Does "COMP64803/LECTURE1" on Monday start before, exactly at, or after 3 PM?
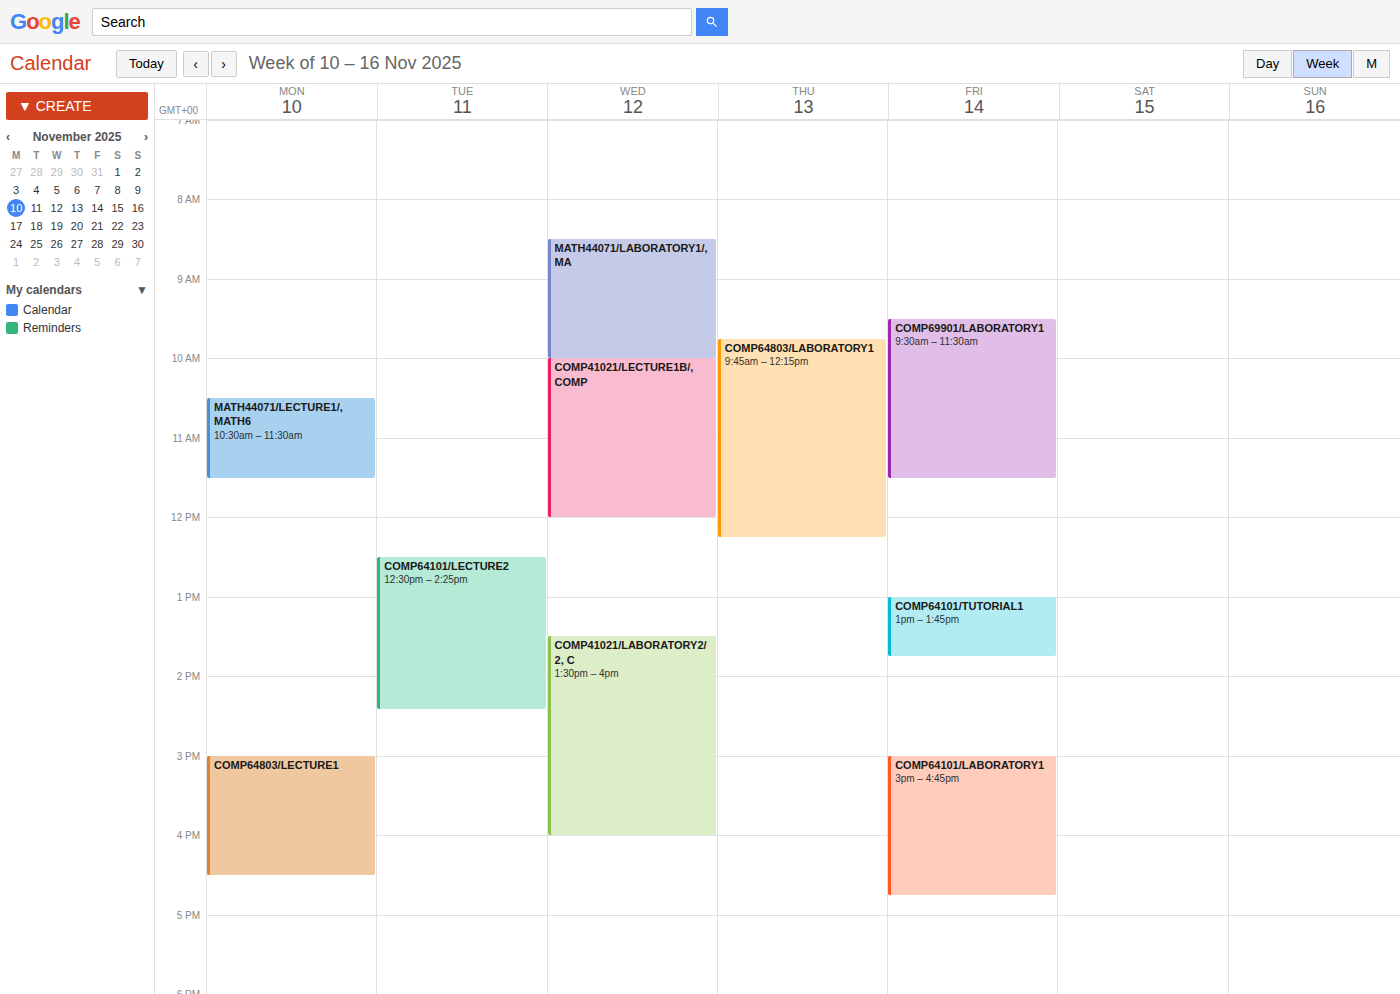
3:00 PM -- exactly at 3 PM, on the 3 PM line.